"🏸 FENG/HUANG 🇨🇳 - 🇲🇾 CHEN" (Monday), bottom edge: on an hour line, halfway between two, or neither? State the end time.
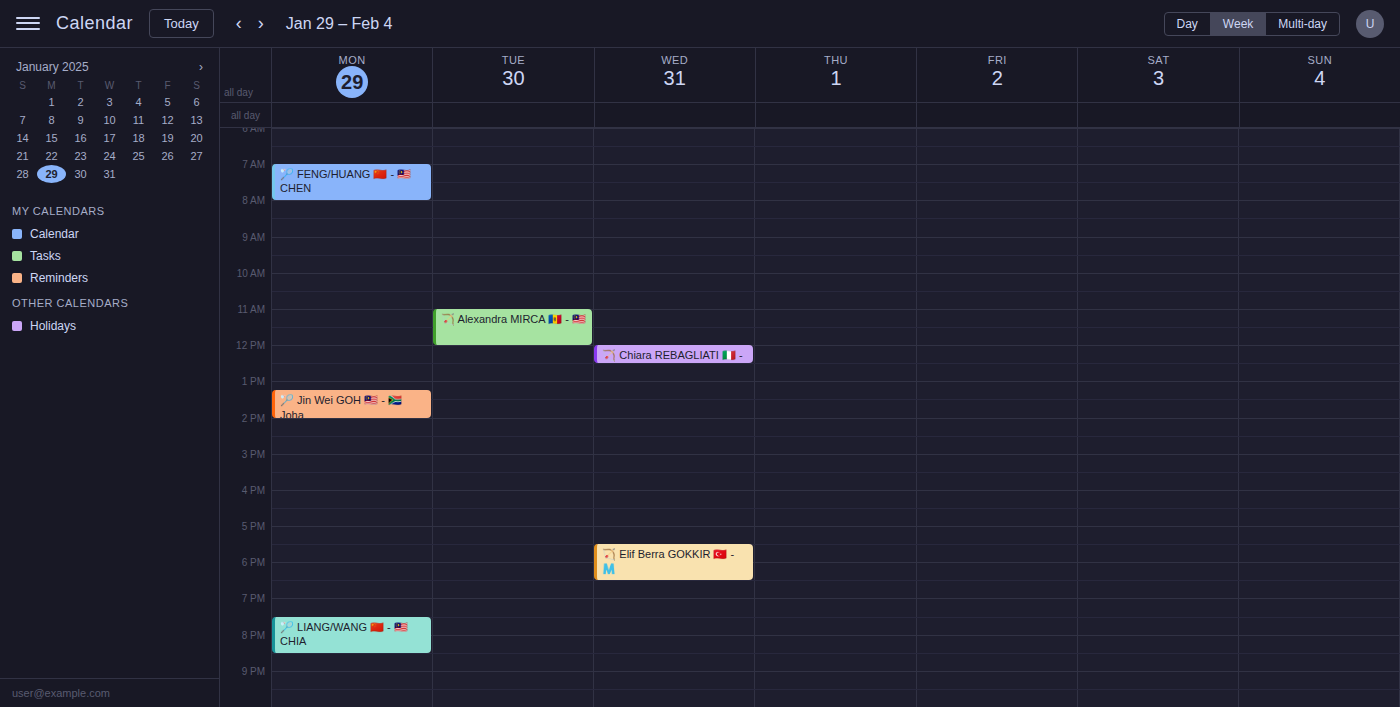
8:00 AM -- exactly on the 8 AM line.